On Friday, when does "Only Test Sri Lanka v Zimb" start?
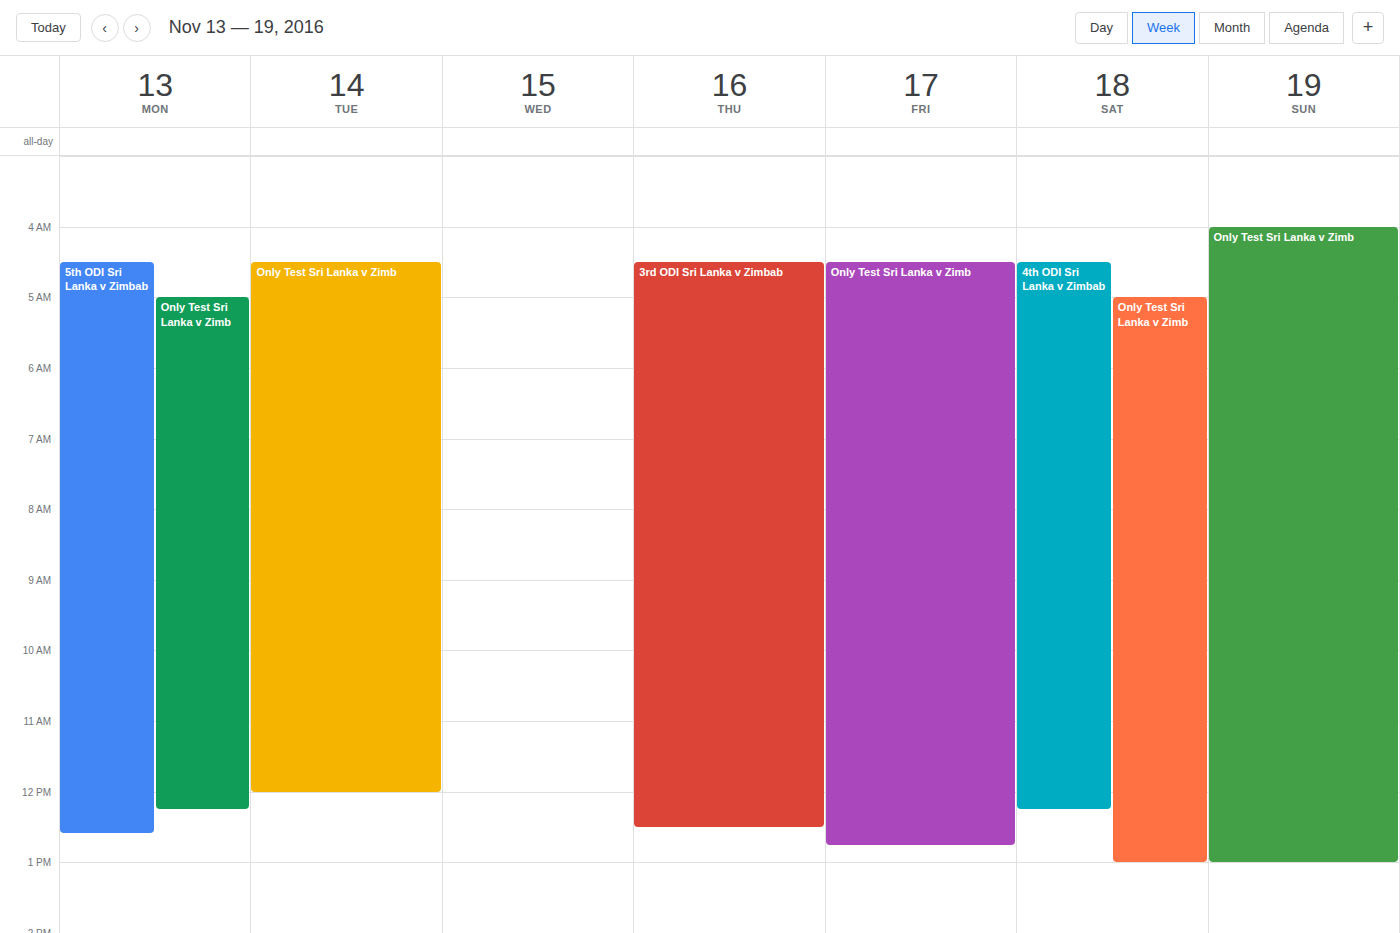
04:30